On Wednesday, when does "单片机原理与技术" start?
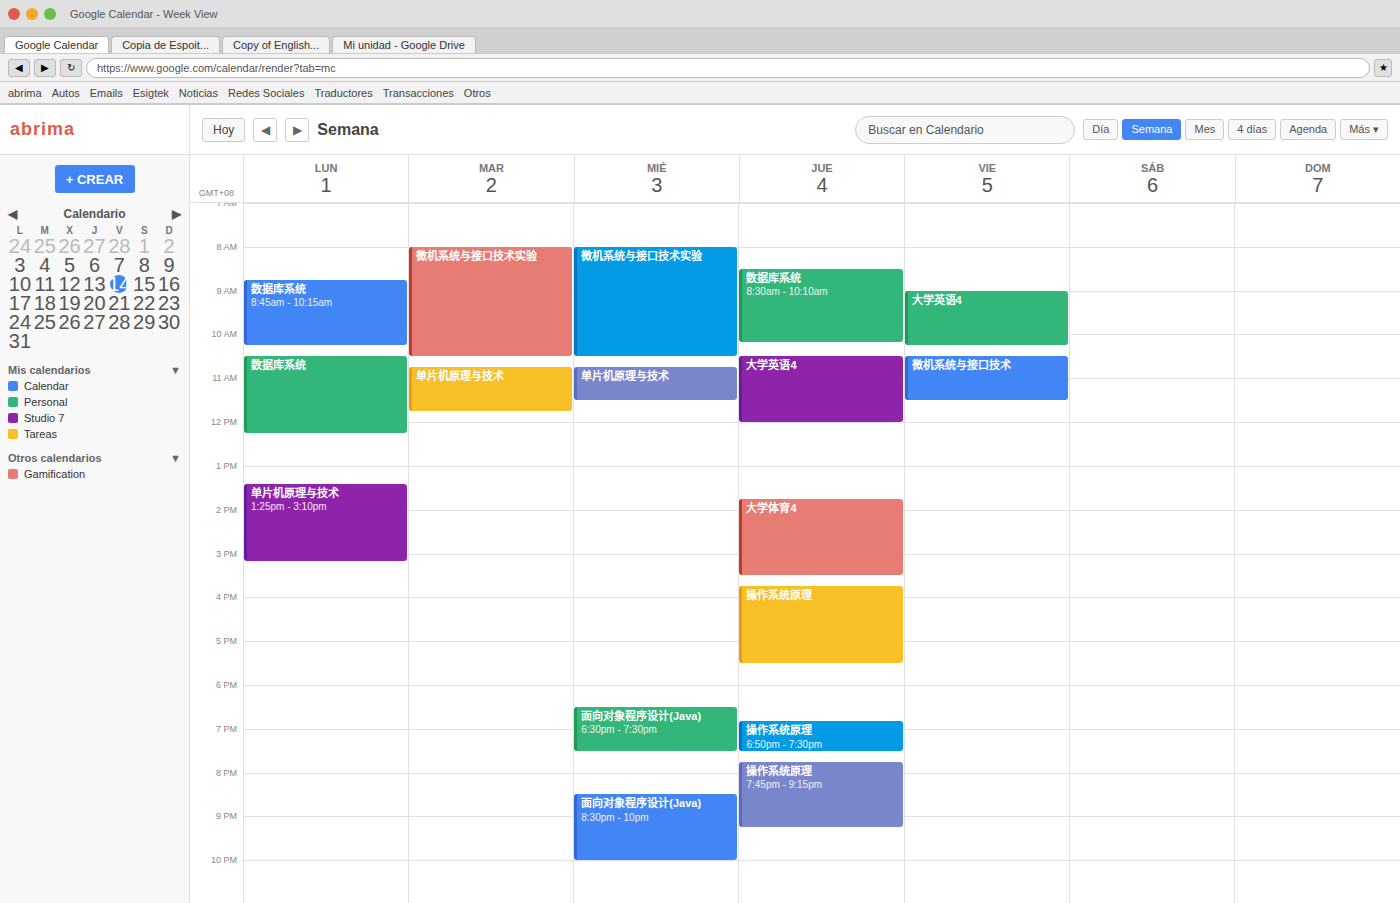
10:45 AM